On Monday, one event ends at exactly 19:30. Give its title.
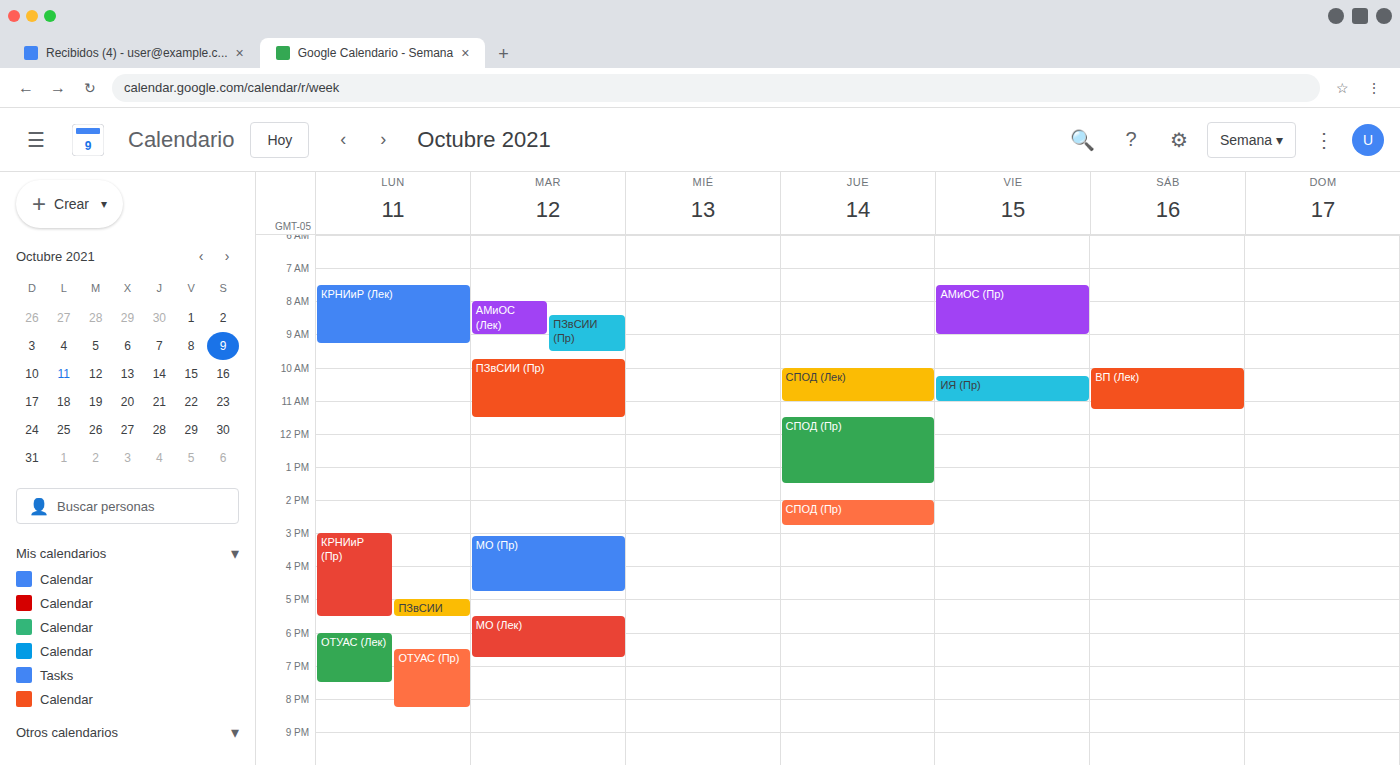
"ОТУАС (Лек)"